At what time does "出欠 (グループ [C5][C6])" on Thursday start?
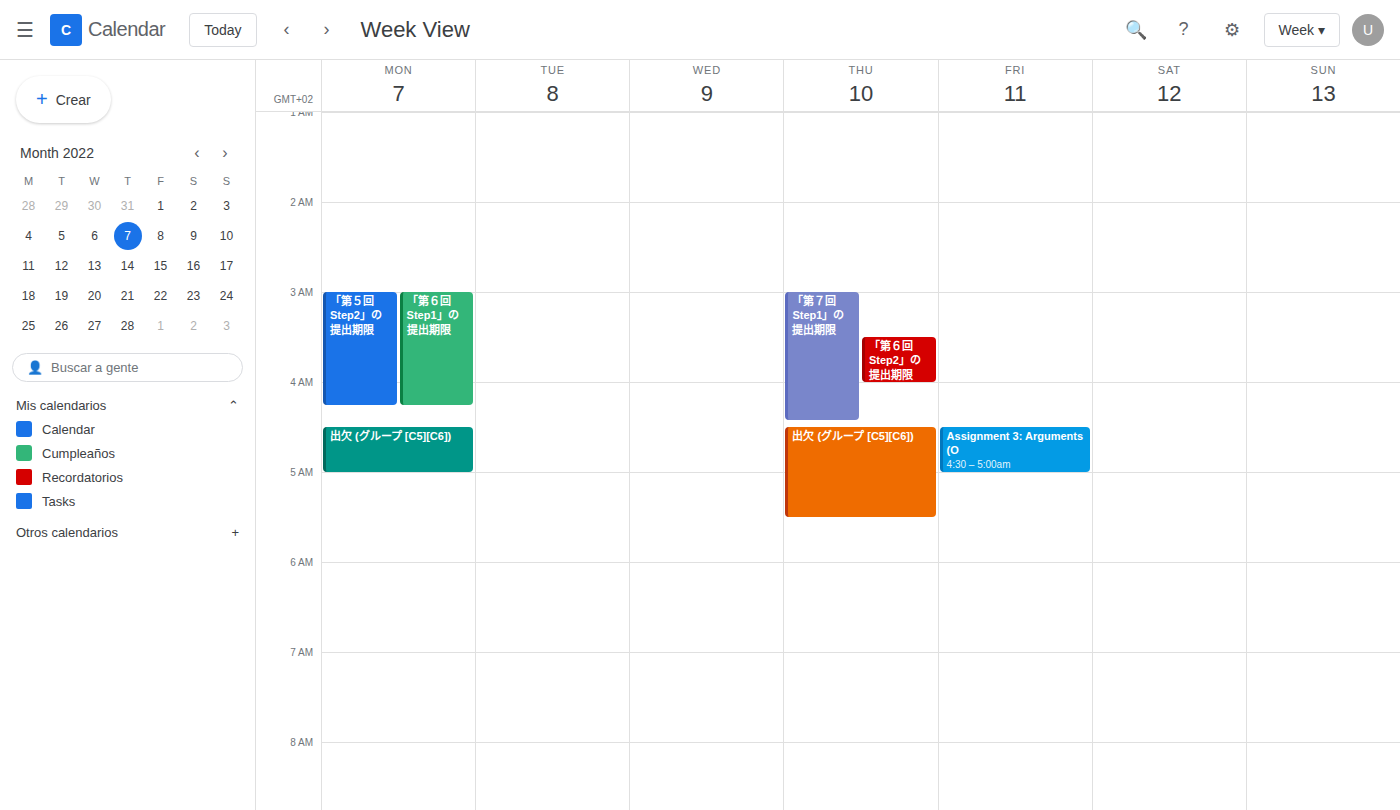
4:30 AM